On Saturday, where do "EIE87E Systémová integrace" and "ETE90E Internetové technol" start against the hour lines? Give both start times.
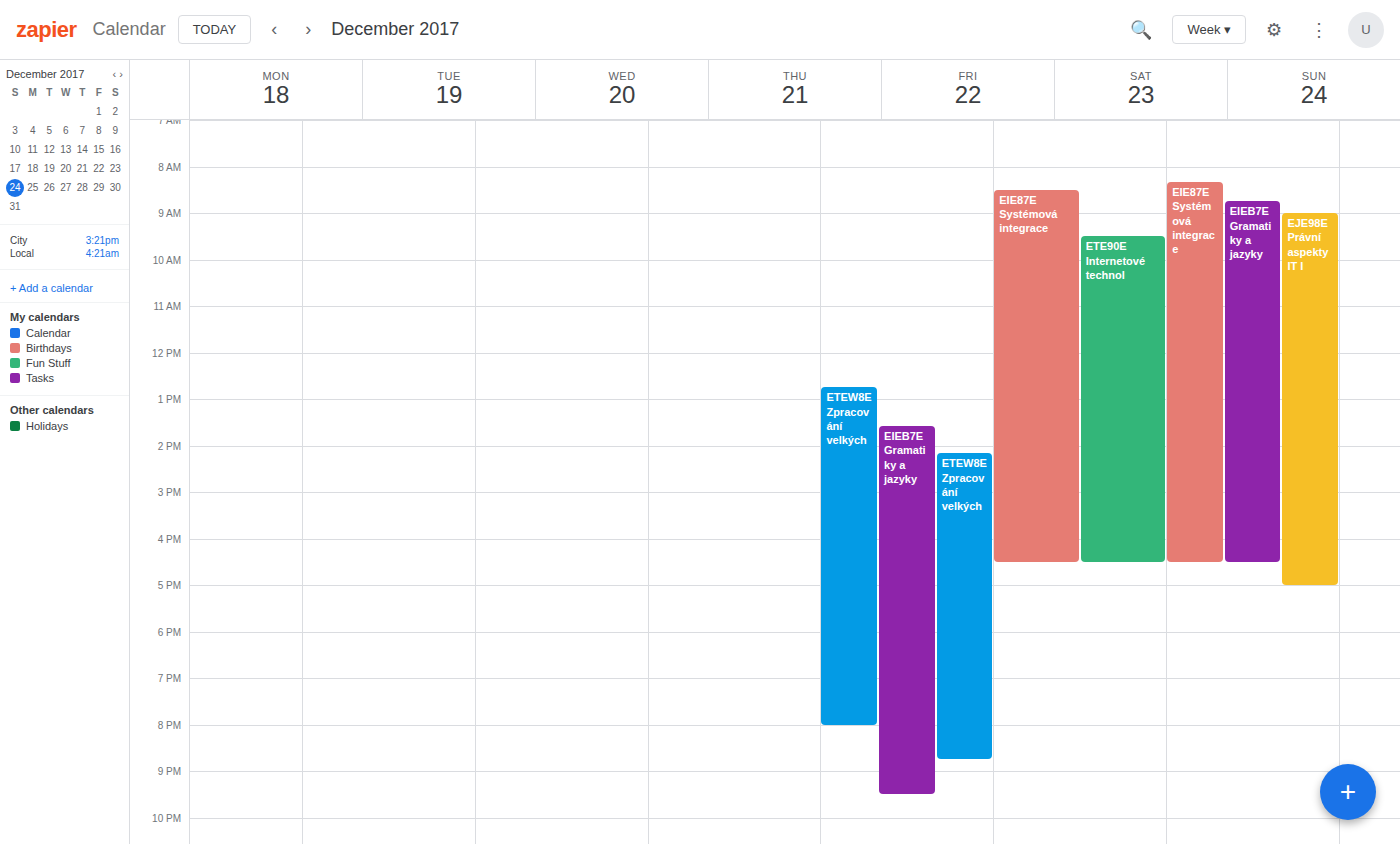
"EIE87E Systémová integrace": 8:30 AM, halfway between the 8 AM and 9 AM lines. "ETE90E Internetové technol": 9:30 AM, halfway between the 9 AM and 10 AM lines.